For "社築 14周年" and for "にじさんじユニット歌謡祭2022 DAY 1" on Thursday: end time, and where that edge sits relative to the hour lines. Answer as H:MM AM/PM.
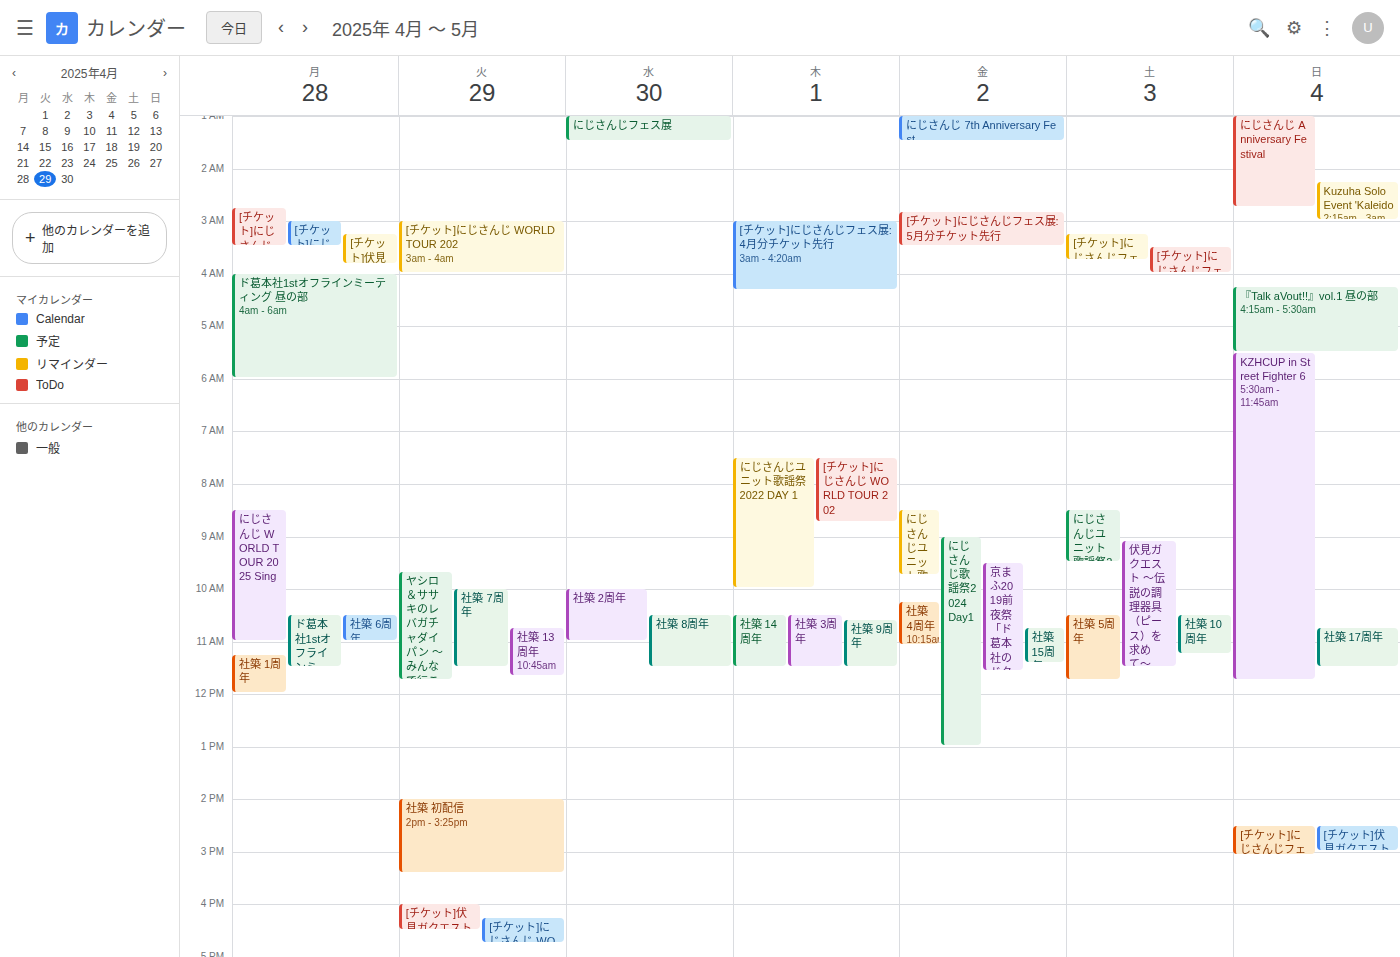
"社築 14周年": 11:30 AM, halfway between the 11 AM and 12 PM lines. "にじさんじユニット歌謡祭2022 DAY 1": 10:00 AM, exactly on the 10 AM line.